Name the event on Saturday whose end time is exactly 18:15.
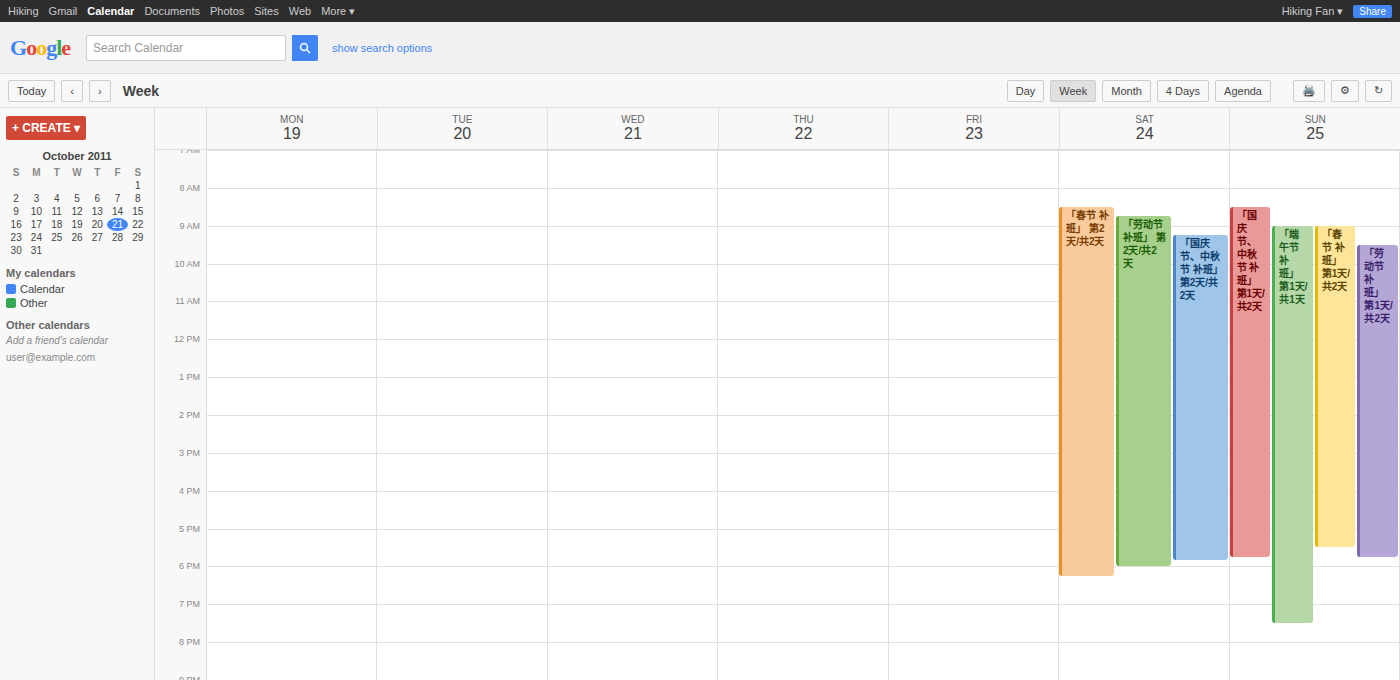
"「春节 补班」 第2天/共2天"